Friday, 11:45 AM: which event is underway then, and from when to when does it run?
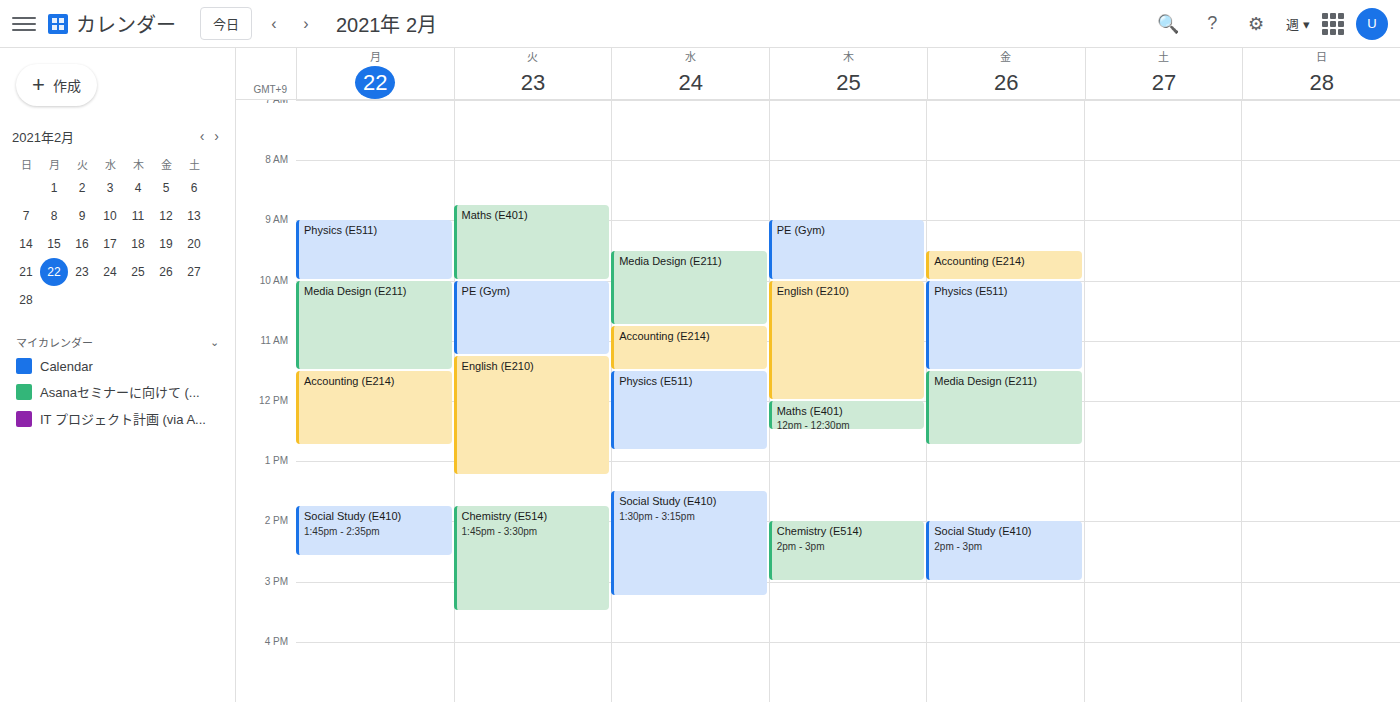
"Media Design (E211)", 11:30 AM to 12:45 PM